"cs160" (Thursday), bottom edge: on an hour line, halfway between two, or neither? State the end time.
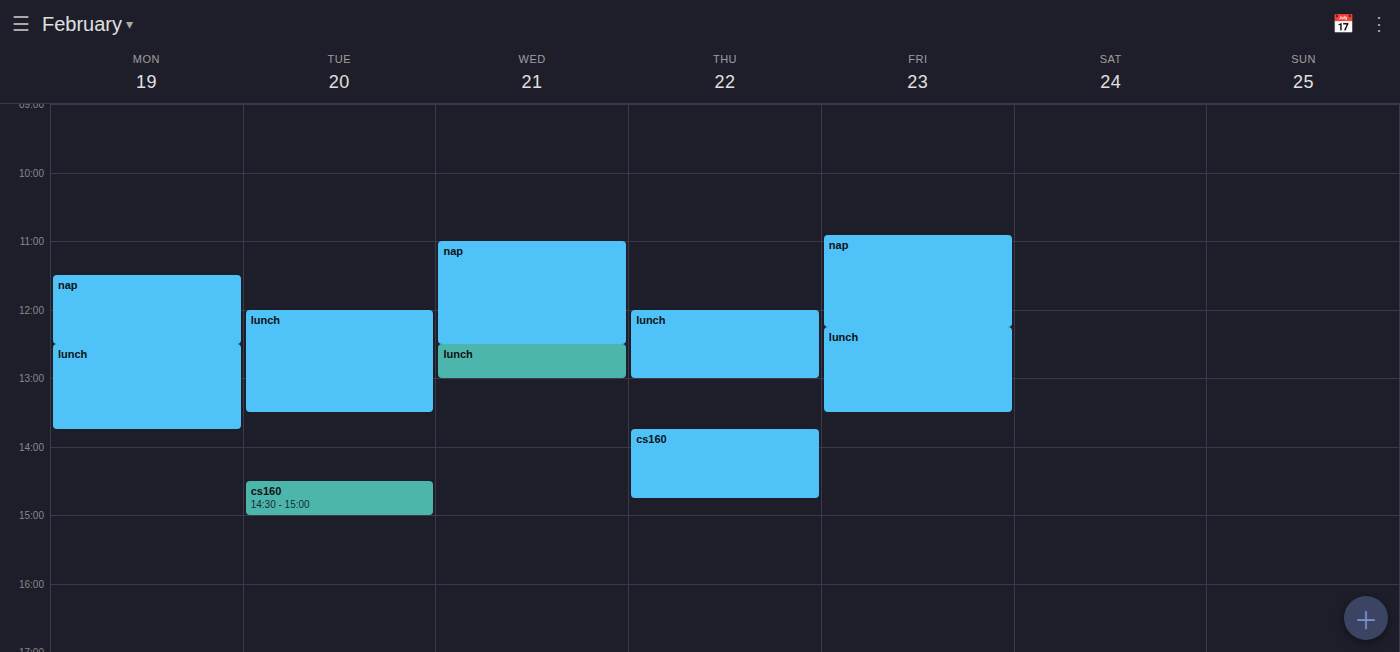
2:45 PM -- neither: three quarters of the way from the 2 PM line to the 3 PM line.